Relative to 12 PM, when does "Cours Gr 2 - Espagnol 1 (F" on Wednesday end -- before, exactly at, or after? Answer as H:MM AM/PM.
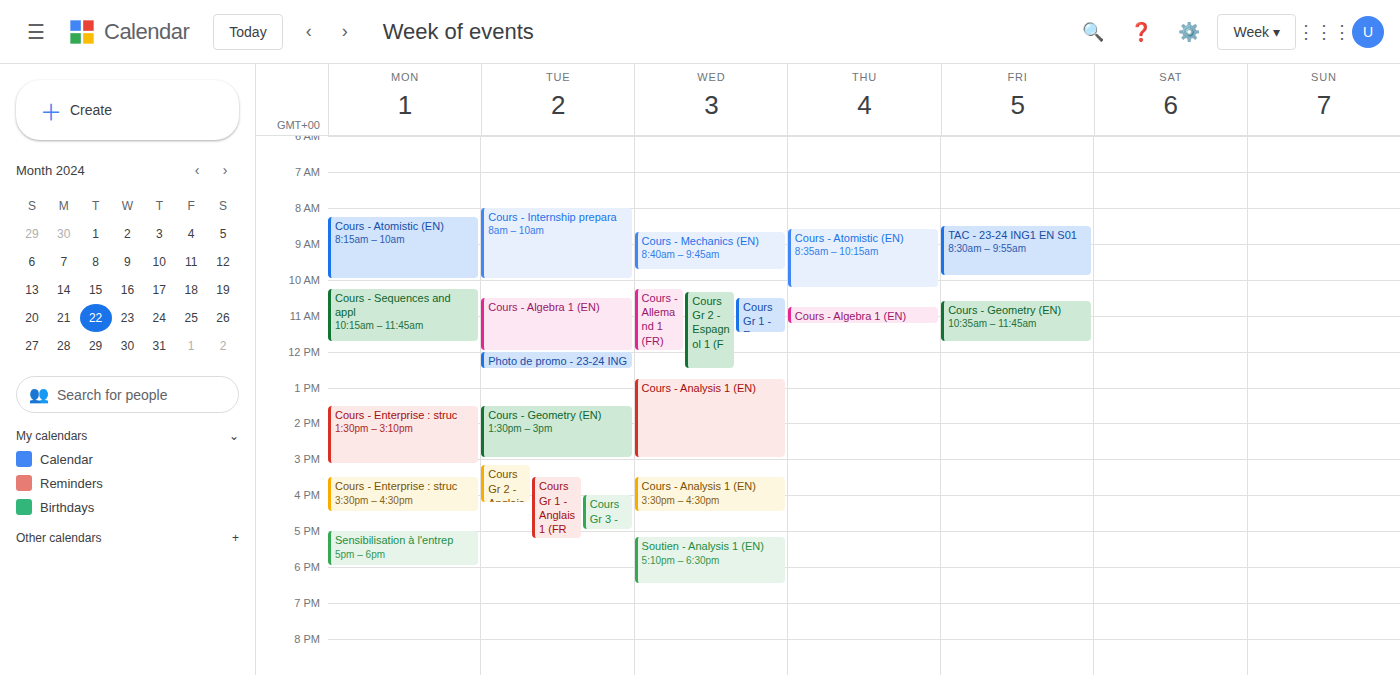
12:30 PM -- after 12 PM, 30 minutes below the 12 PM line.